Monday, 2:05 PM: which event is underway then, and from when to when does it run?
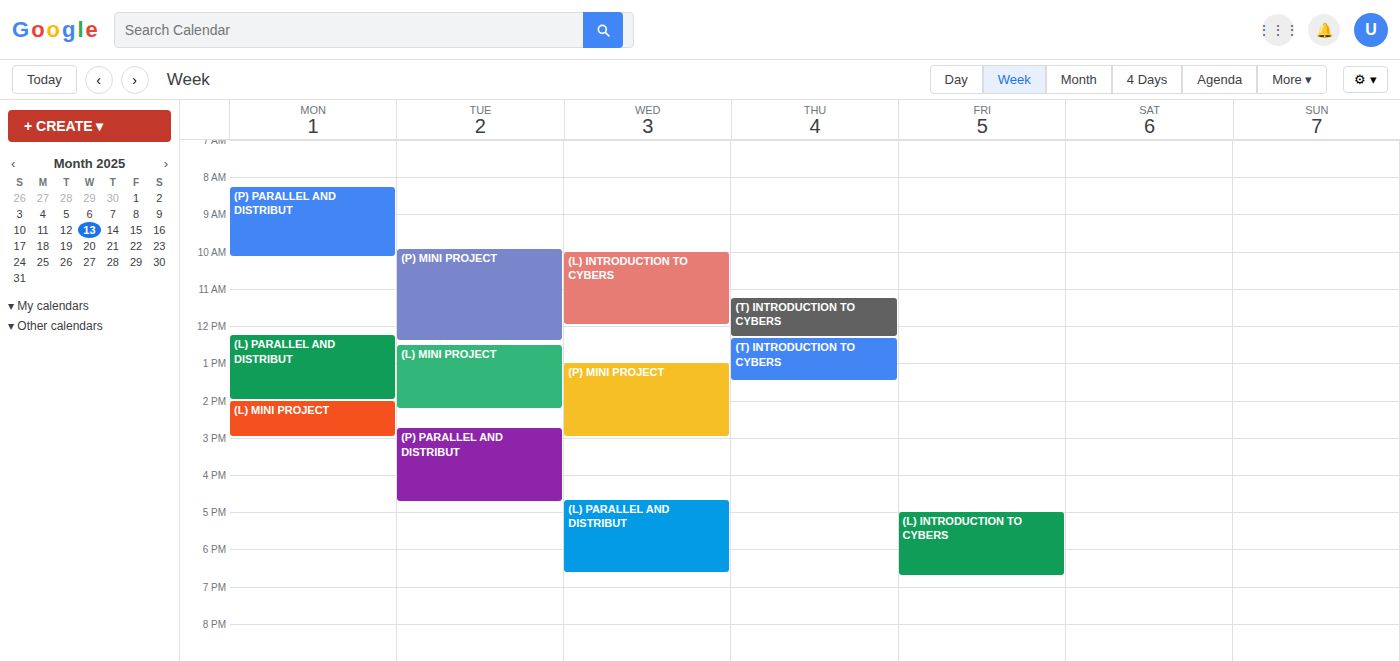
"(L) MINI PROJECT", 2:00 PM to 3:00 PM